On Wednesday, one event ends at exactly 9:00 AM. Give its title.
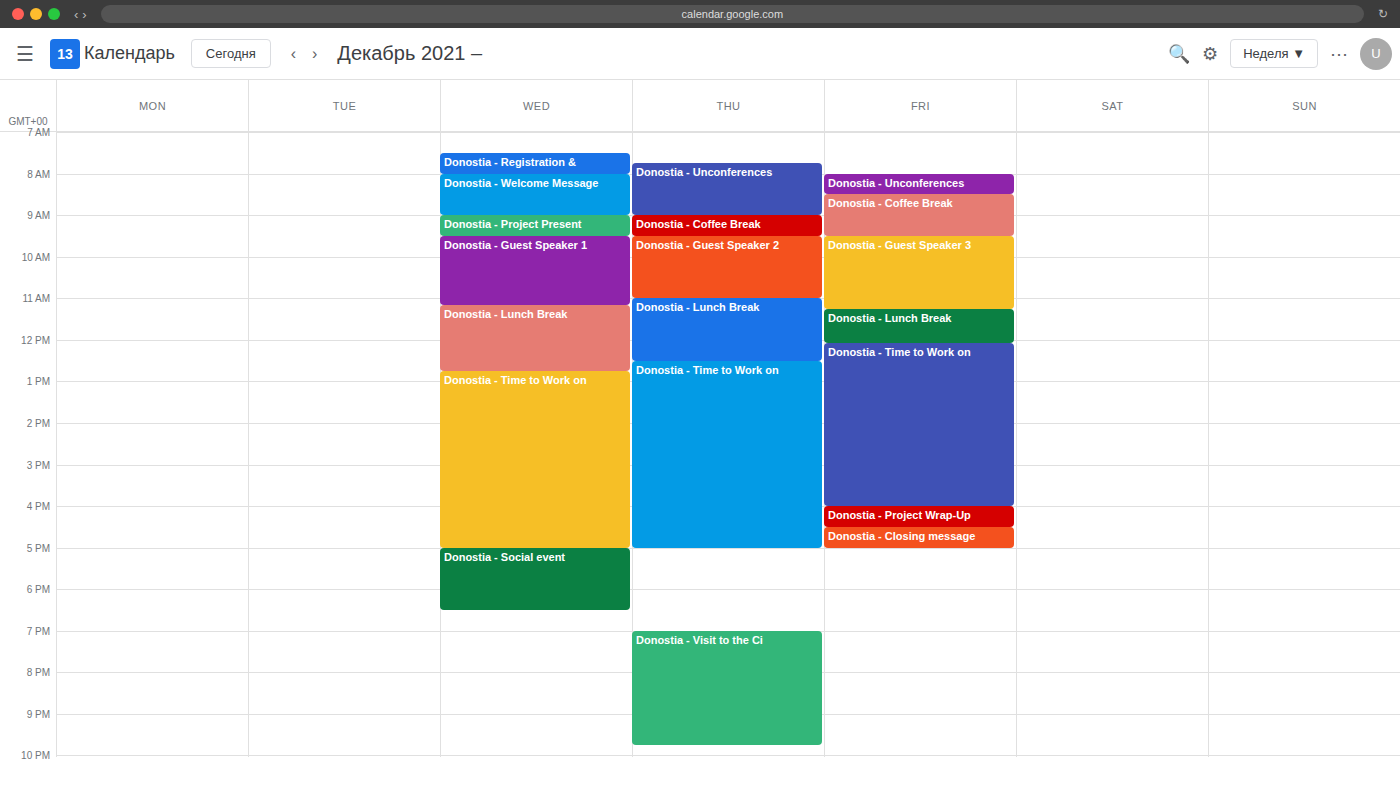
"Donostia - Welcome Message"